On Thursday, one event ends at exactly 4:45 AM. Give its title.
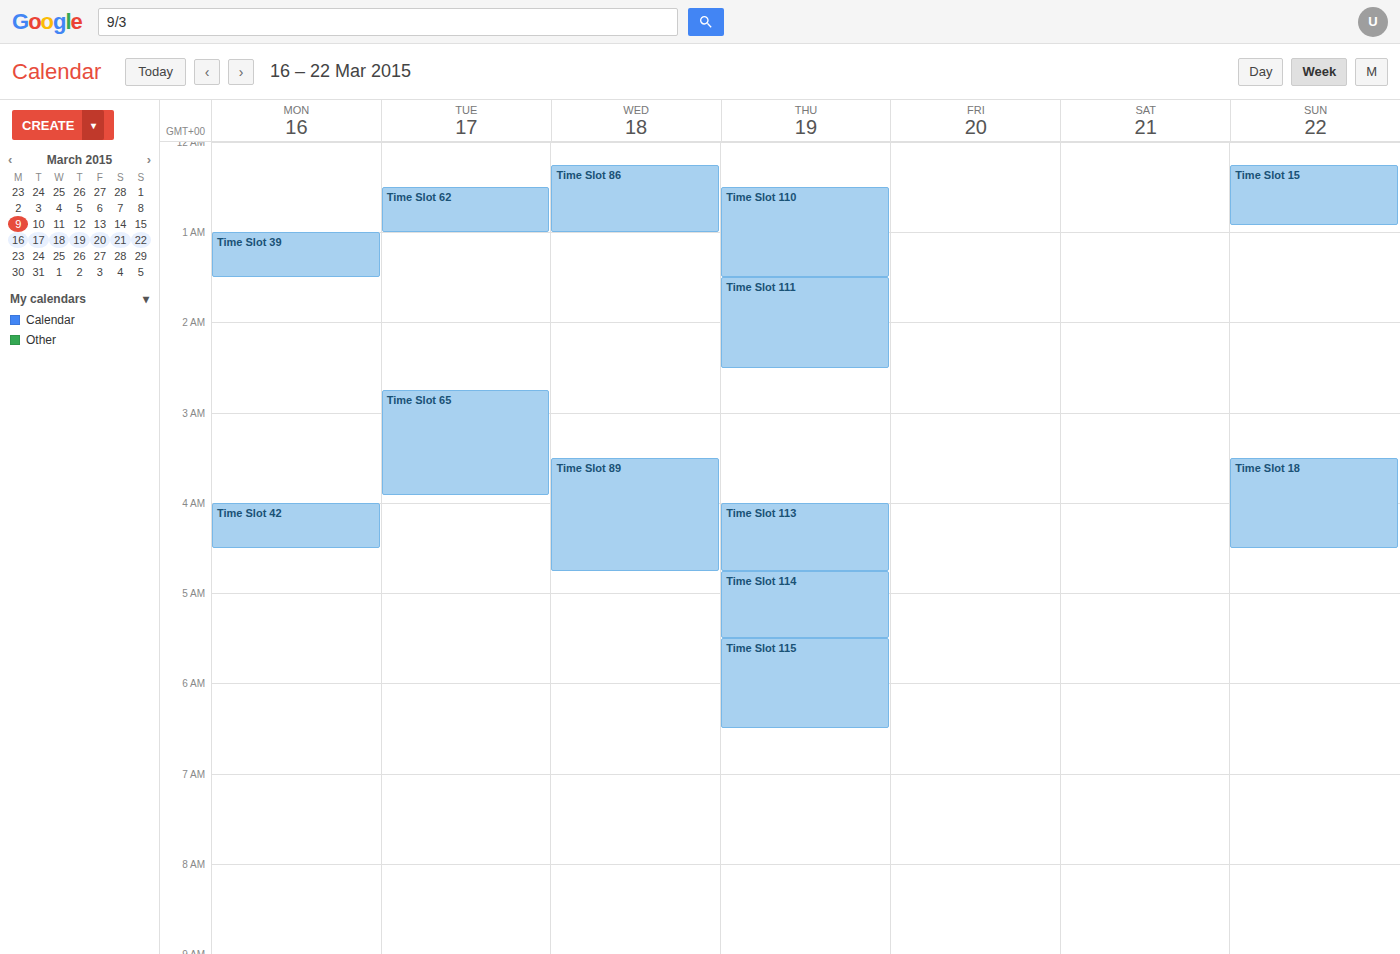
"Time Slot 113"